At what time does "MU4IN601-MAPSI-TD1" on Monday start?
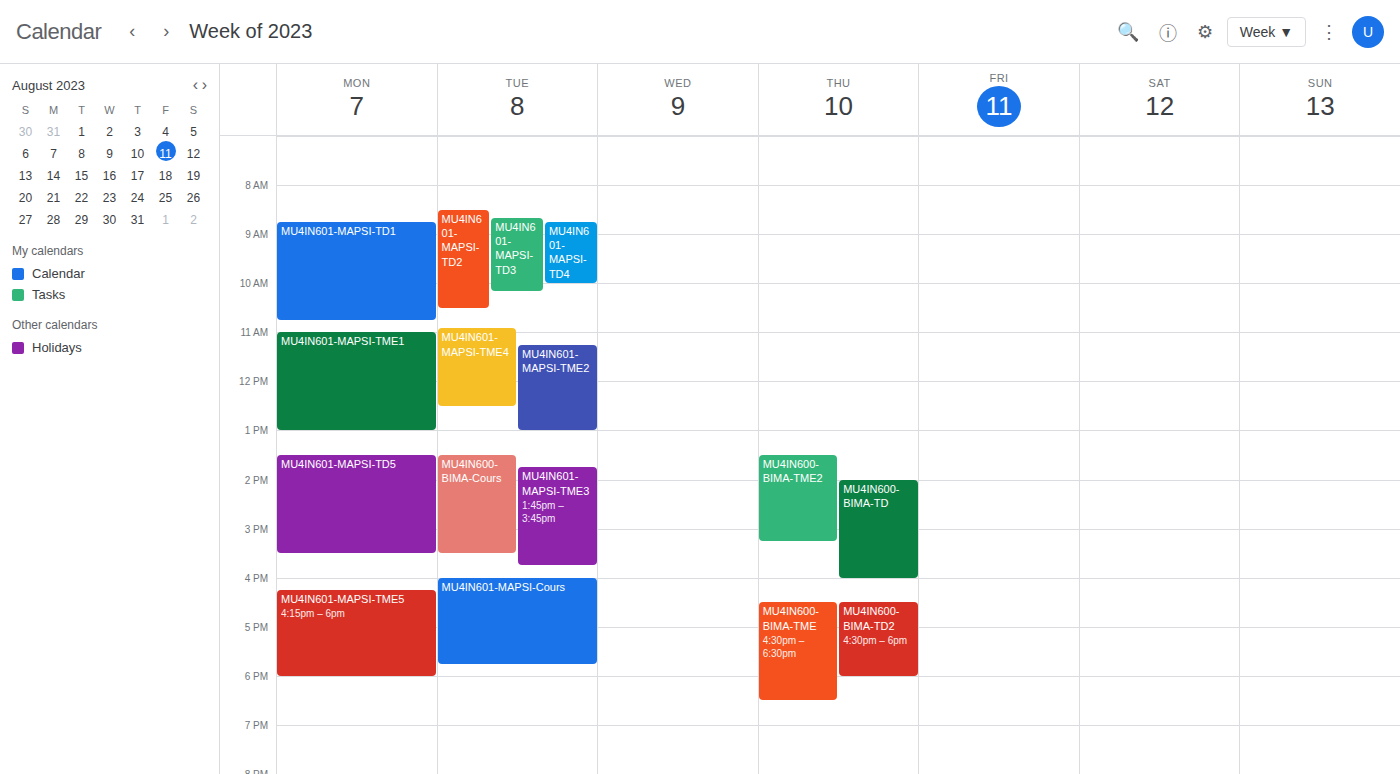
8:45 AM